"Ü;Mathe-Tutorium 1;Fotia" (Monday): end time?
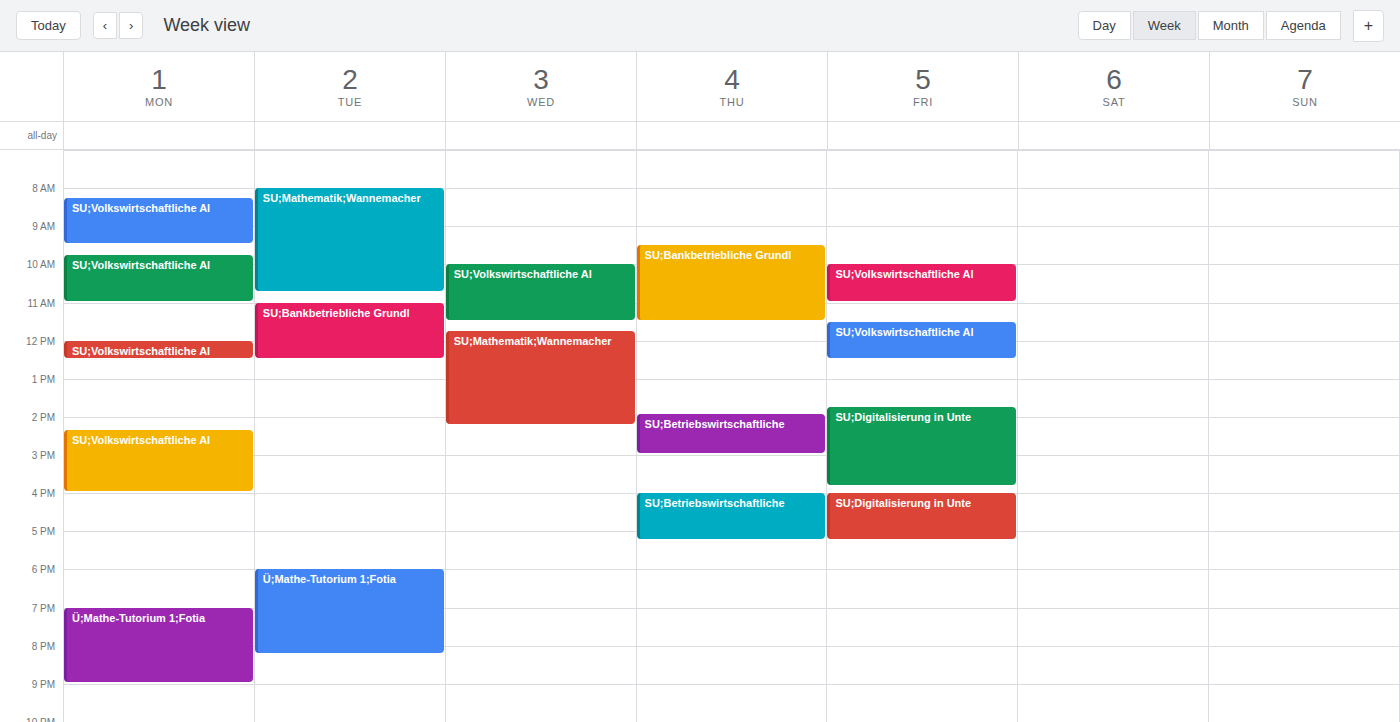
9:00 PM